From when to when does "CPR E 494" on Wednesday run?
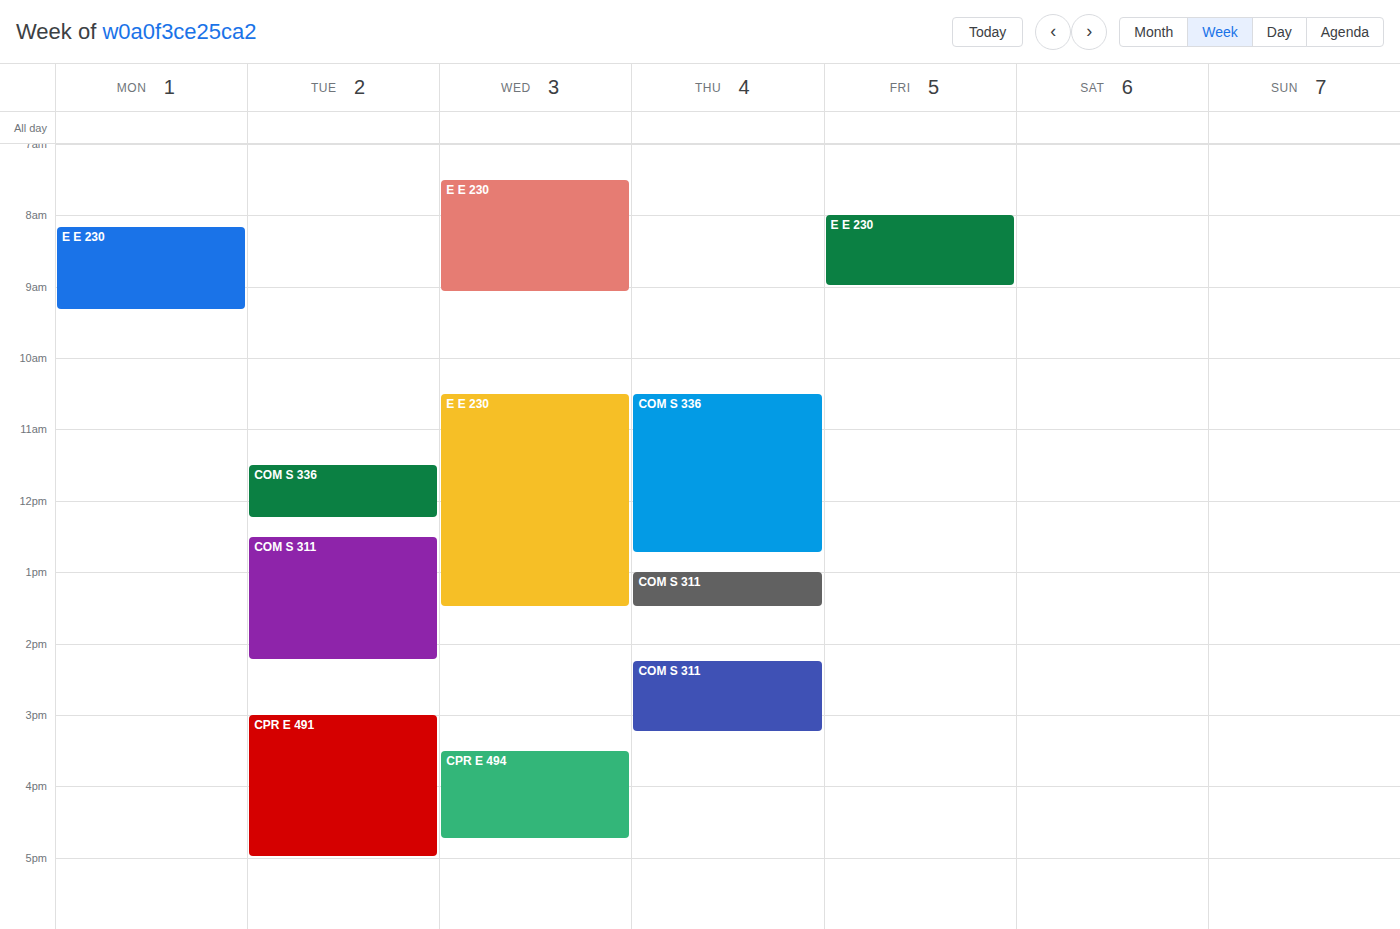
3:30 PM to 4:45 PM